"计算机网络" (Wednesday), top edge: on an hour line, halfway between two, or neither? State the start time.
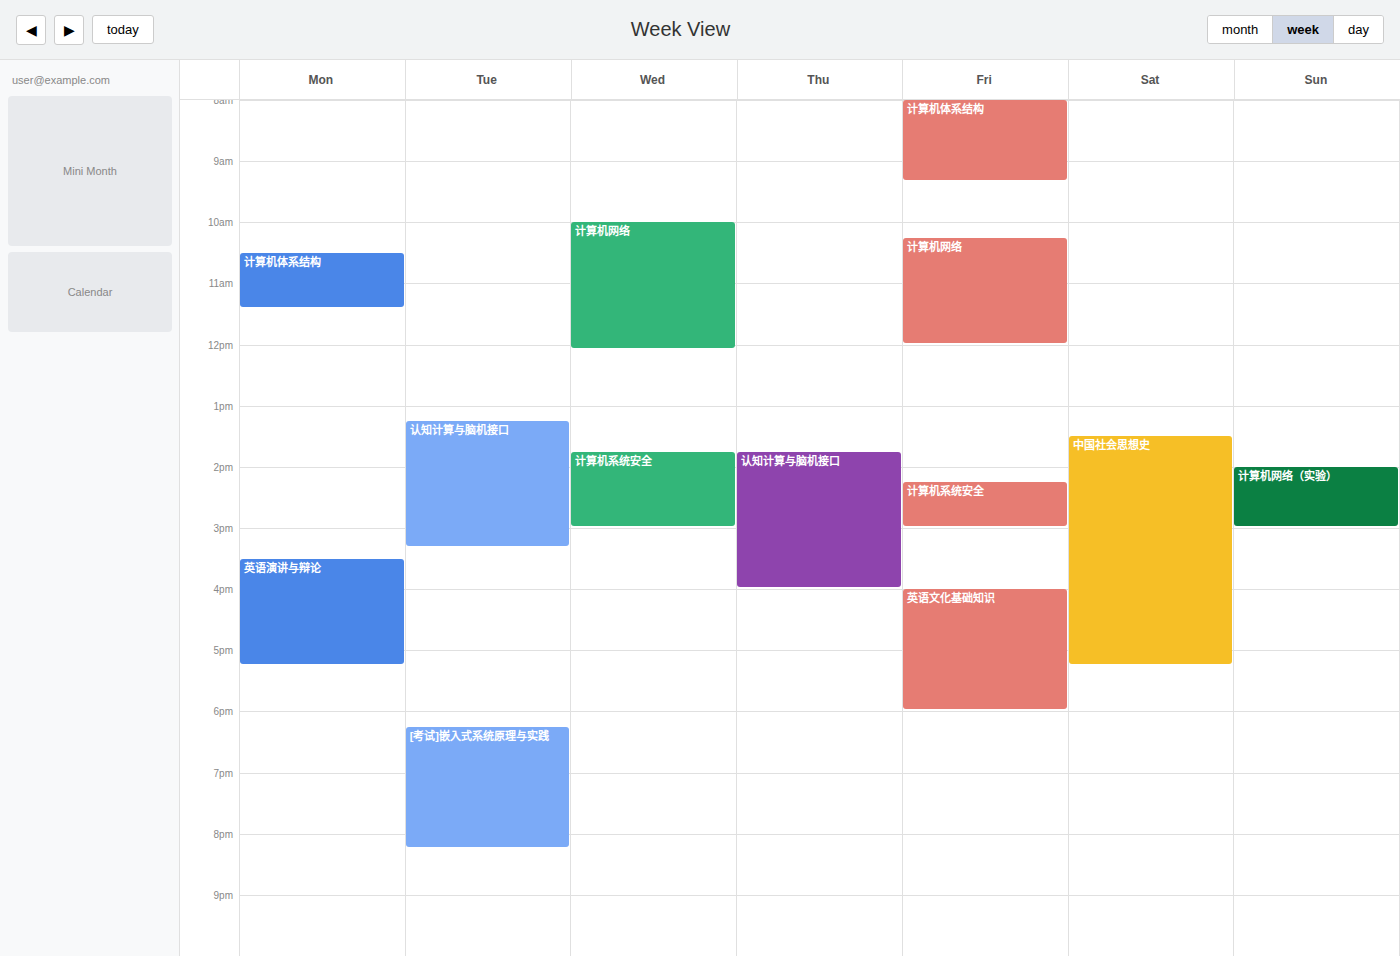
10:00 AM -- exactly on the 10 AM line.